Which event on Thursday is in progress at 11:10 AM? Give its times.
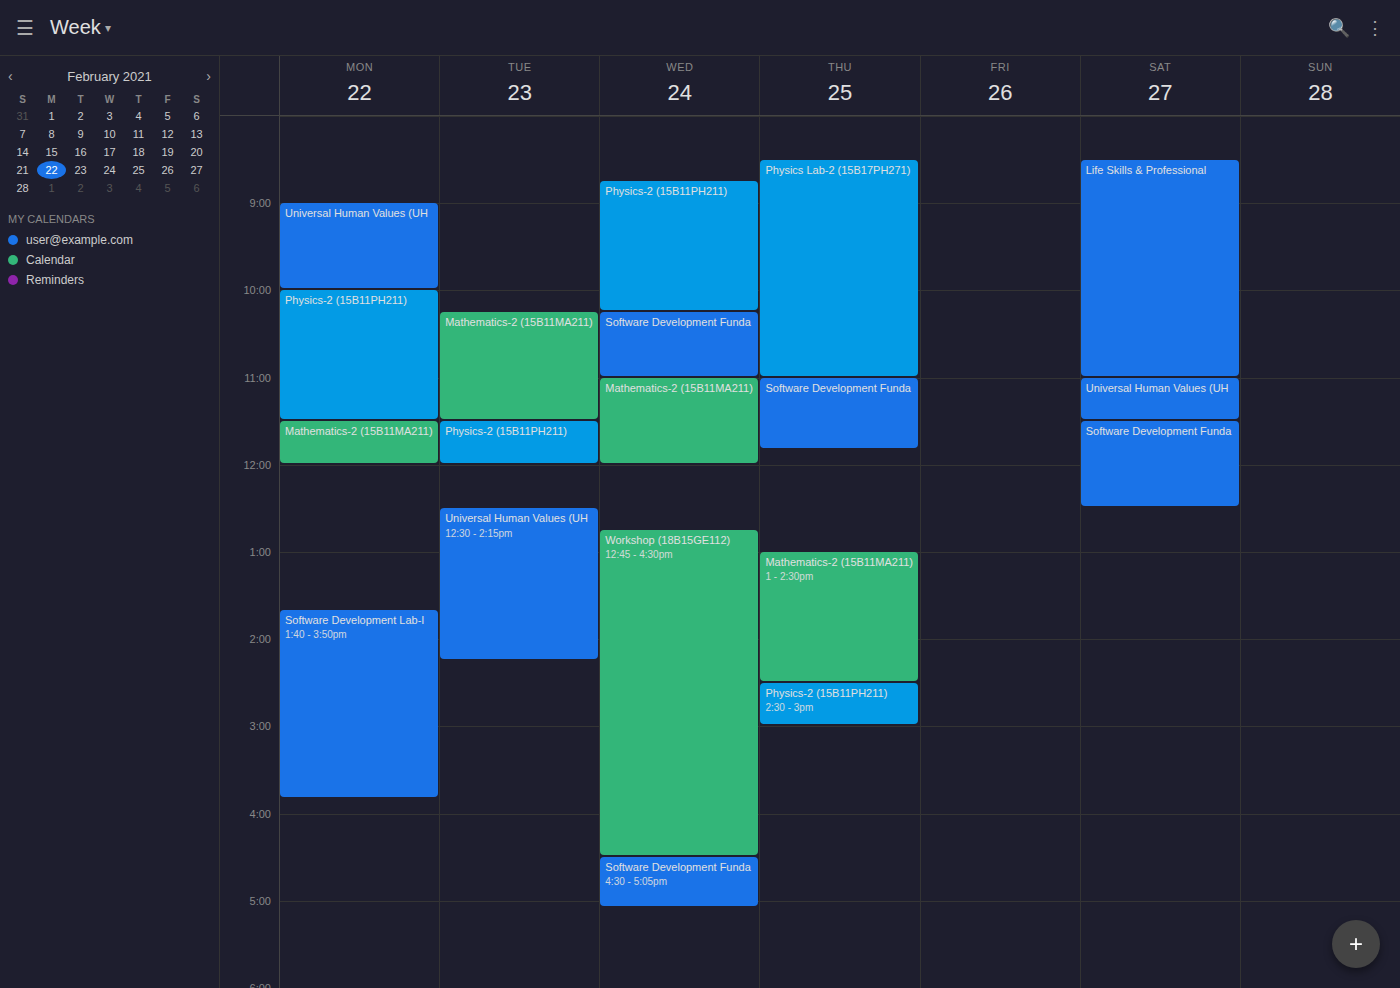
"Software Development Funda", 11:00 AM to 11:50 AM